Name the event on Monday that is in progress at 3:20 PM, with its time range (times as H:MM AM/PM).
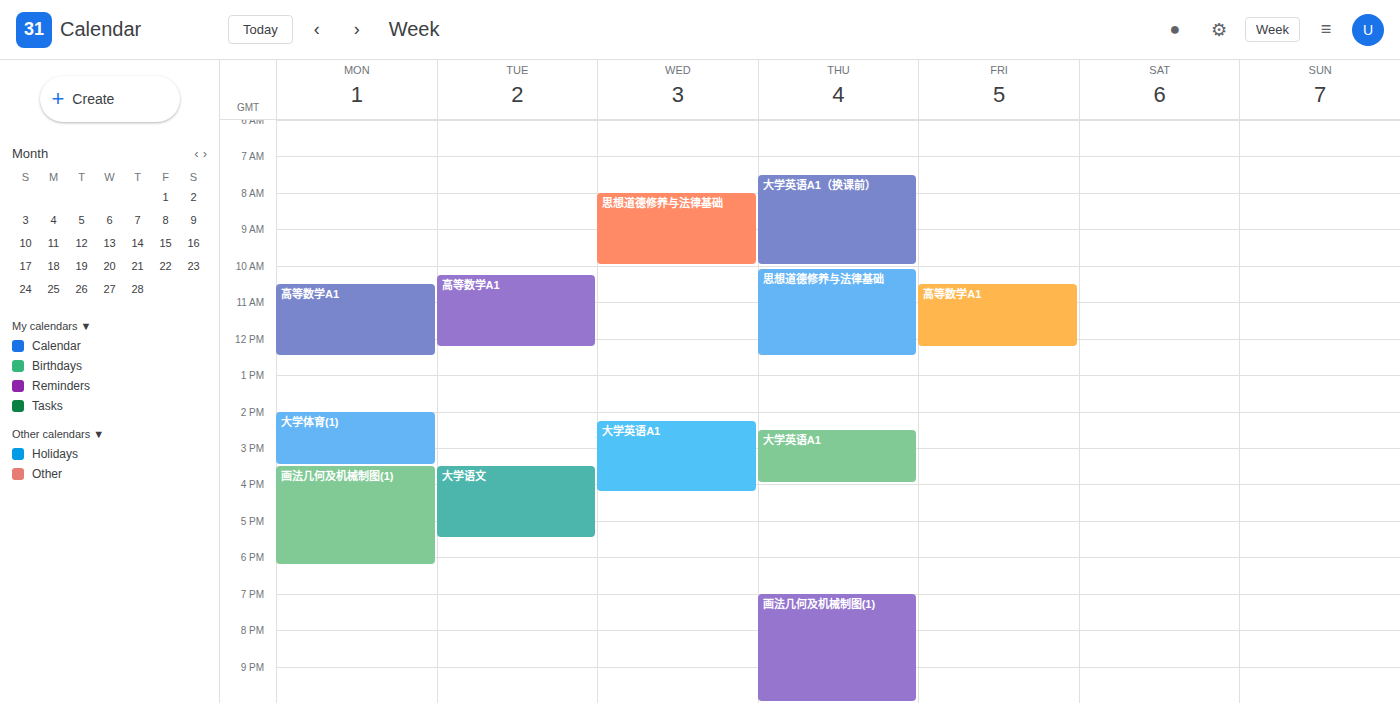
"大学体育(1)", 2:00 PM to 3:30 PM